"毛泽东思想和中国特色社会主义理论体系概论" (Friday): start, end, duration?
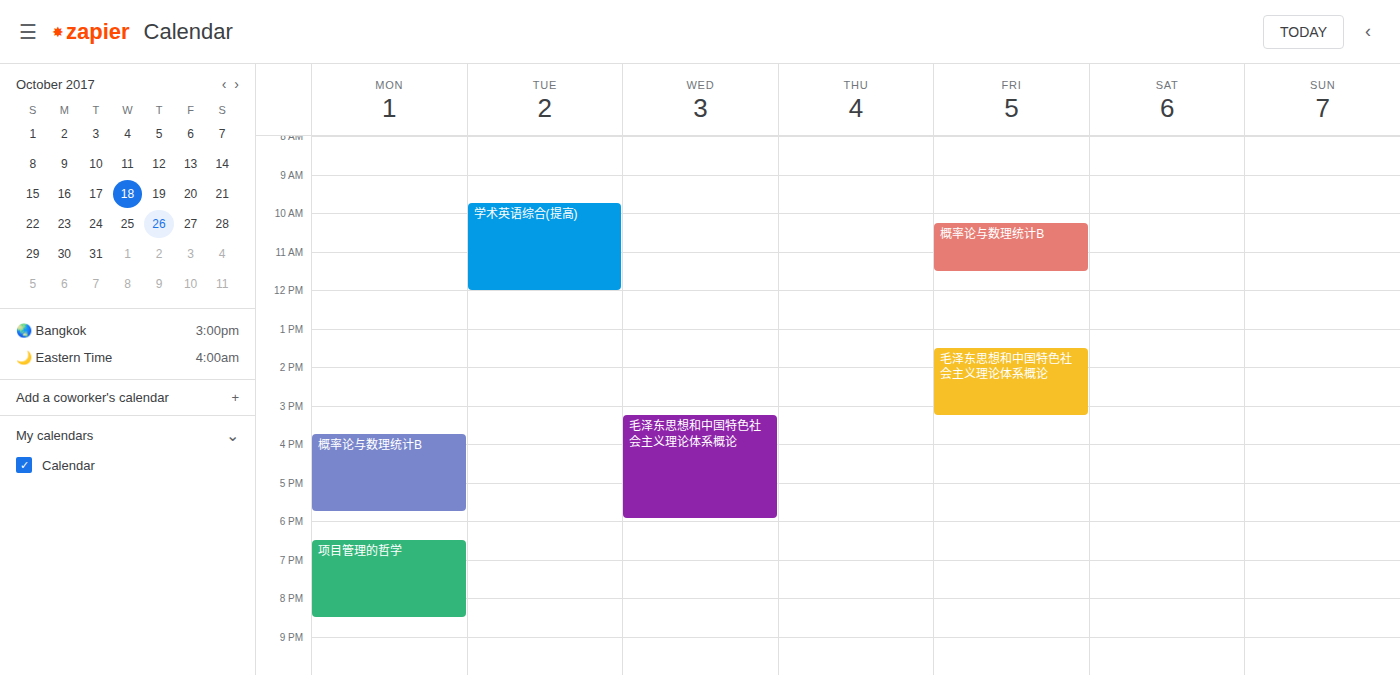
1:30 PM to 3:15 PM, 1 hour 45 minutes